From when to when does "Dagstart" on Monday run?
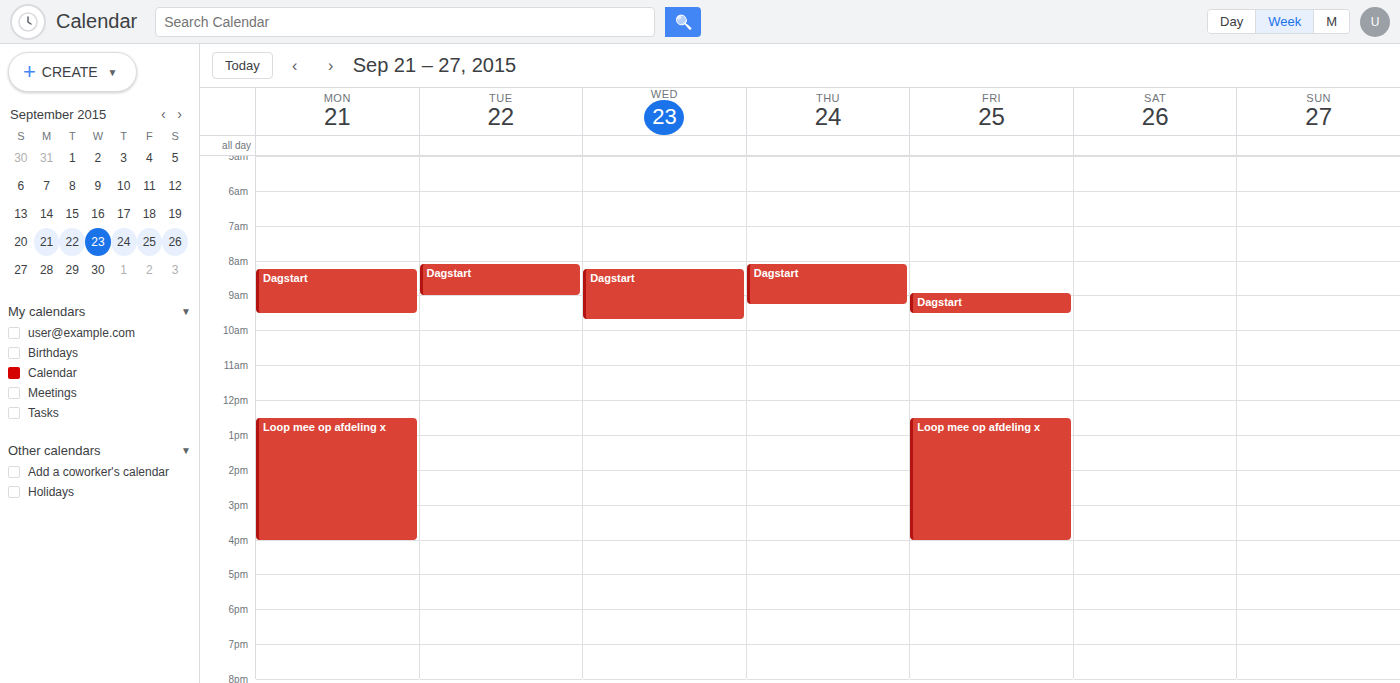
08:15 to 09:30